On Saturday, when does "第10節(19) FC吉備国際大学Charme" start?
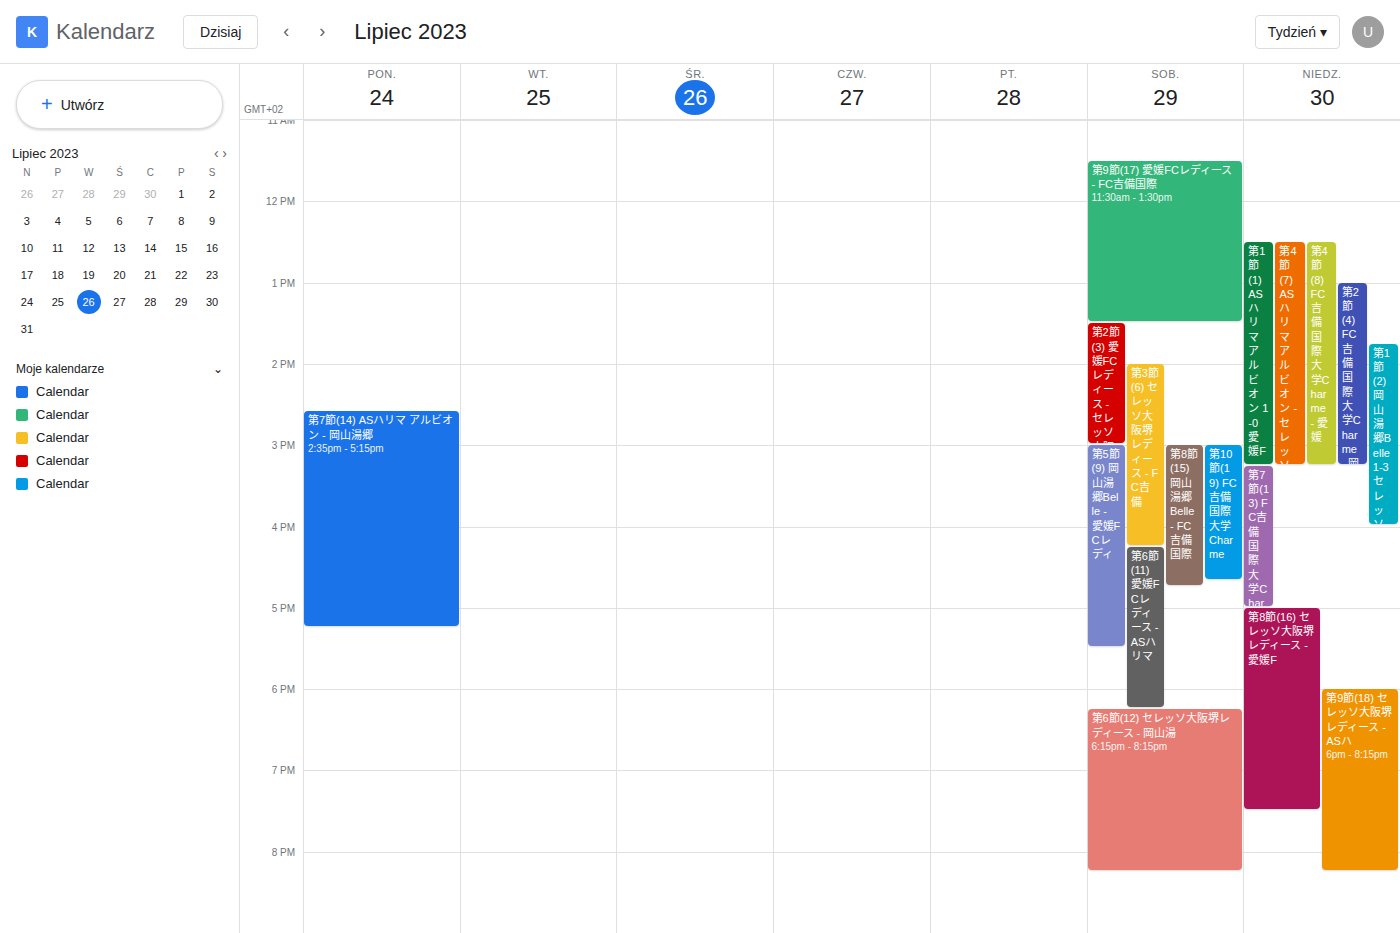
3:00 PM